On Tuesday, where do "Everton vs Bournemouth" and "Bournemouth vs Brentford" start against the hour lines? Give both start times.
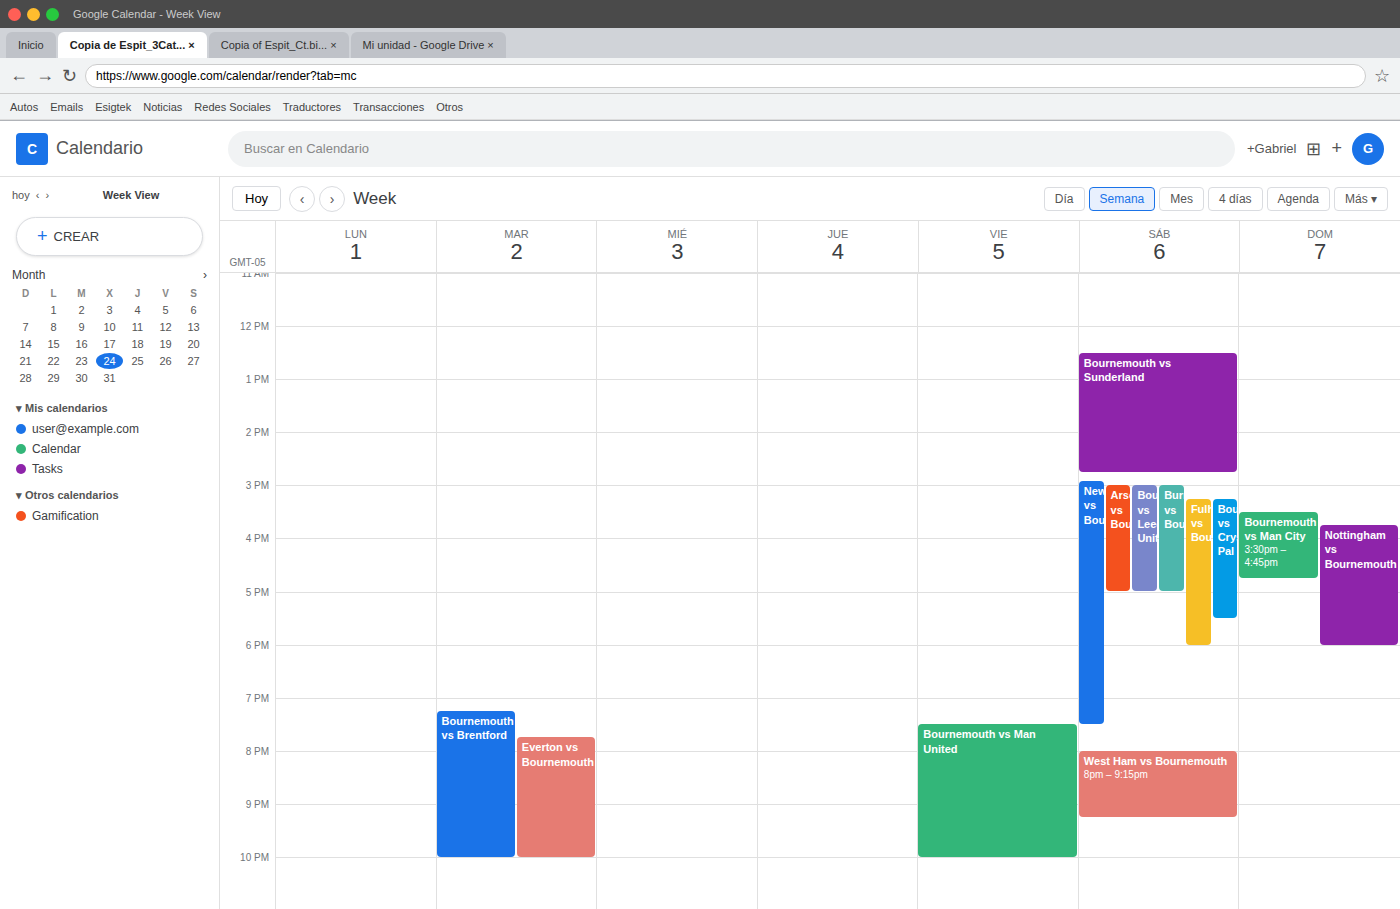
"Everton vs Bournemouth": 19:45, neither: three quarters of the way from the 19:00 line to the 20:00 line. "Bournemouth vs Brentford": 19:15, neither: a quarter of the way from the 19:00 line to the 20:00 line.